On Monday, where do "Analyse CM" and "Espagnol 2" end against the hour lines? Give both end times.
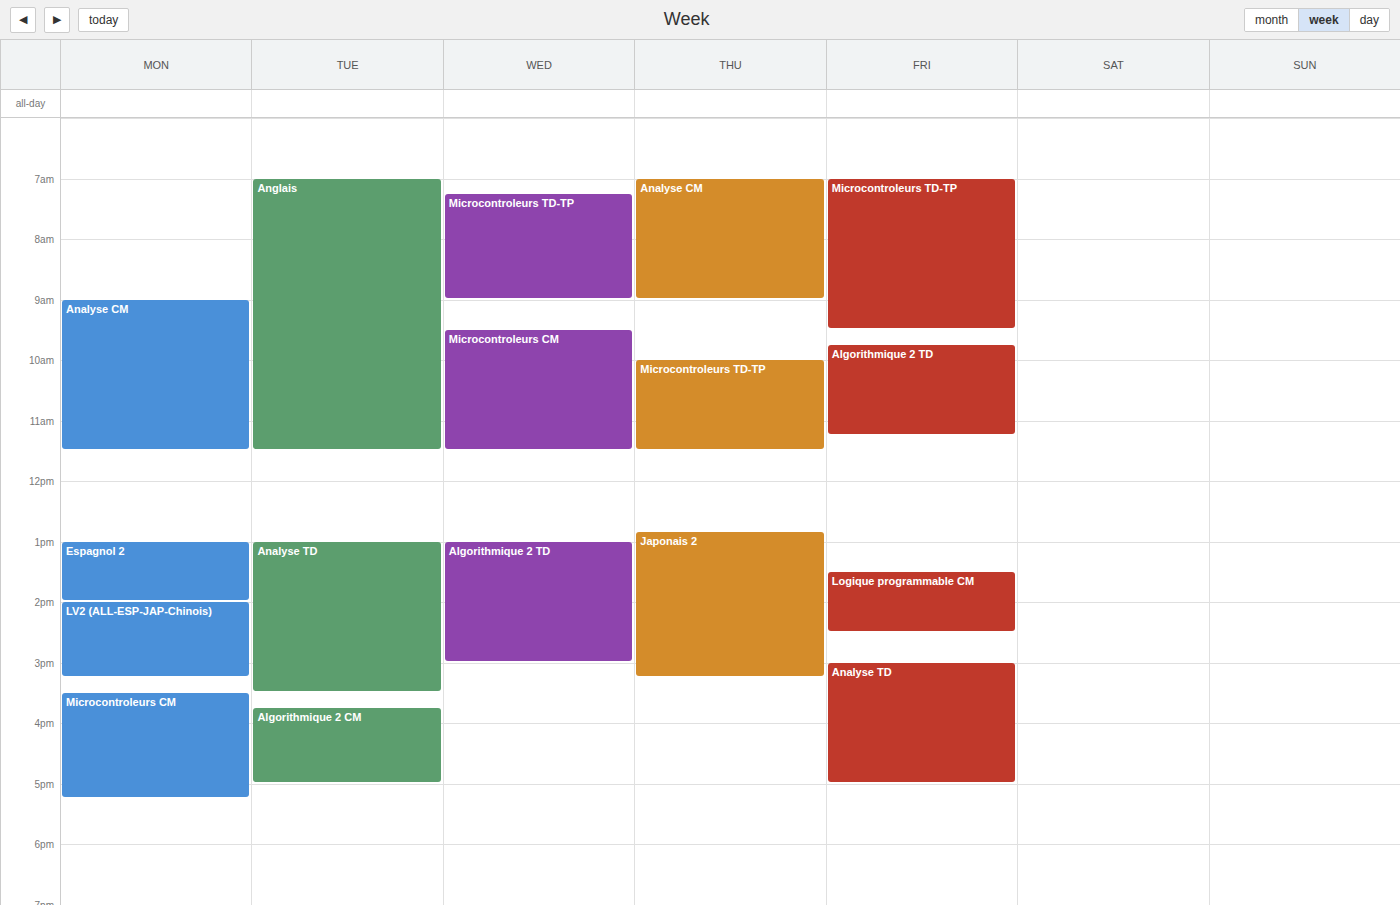
"Analyse CM": 11:30 AM, halfway between the 11 AM and 12 PM lines. "Espagnol 2": 2:00 PM, exactly on the 2 PM line.